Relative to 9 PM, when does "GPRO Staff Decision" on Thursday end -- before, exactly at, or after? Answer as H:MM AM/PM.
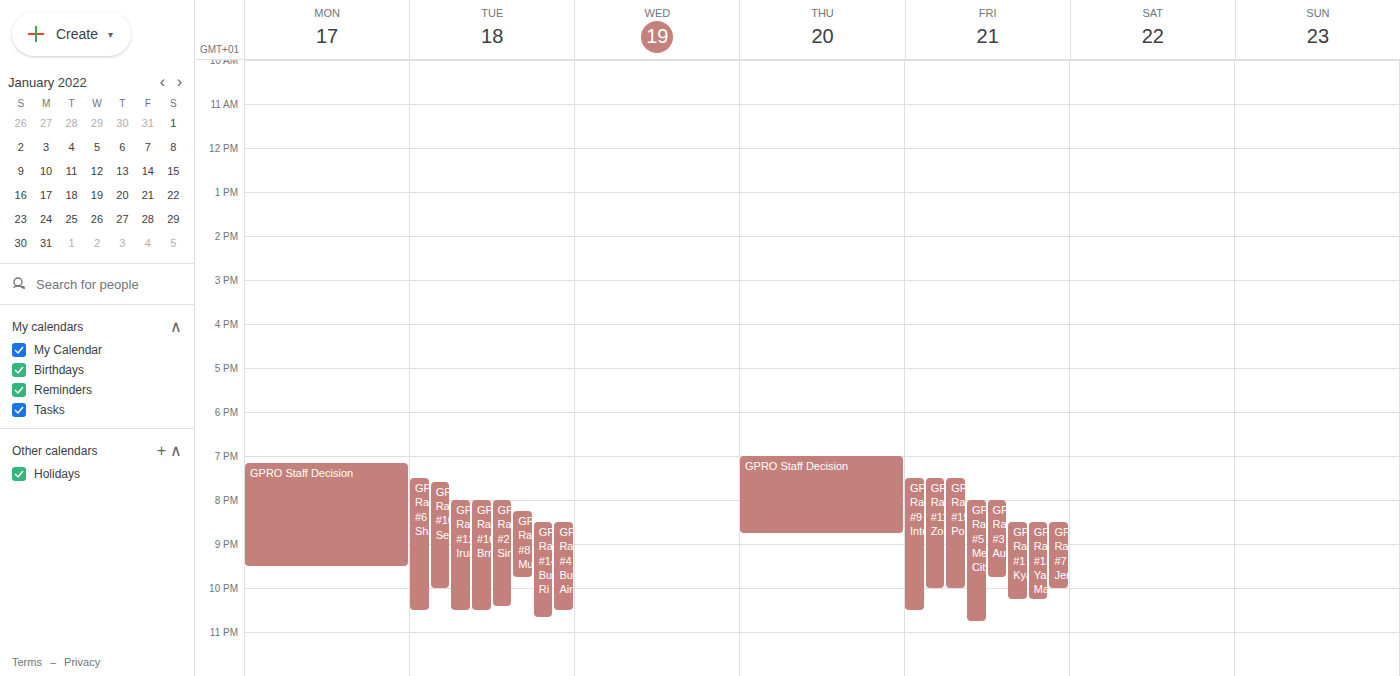
8:45 PM -- before 9 PM, 15 minutes above the 9 PM line.